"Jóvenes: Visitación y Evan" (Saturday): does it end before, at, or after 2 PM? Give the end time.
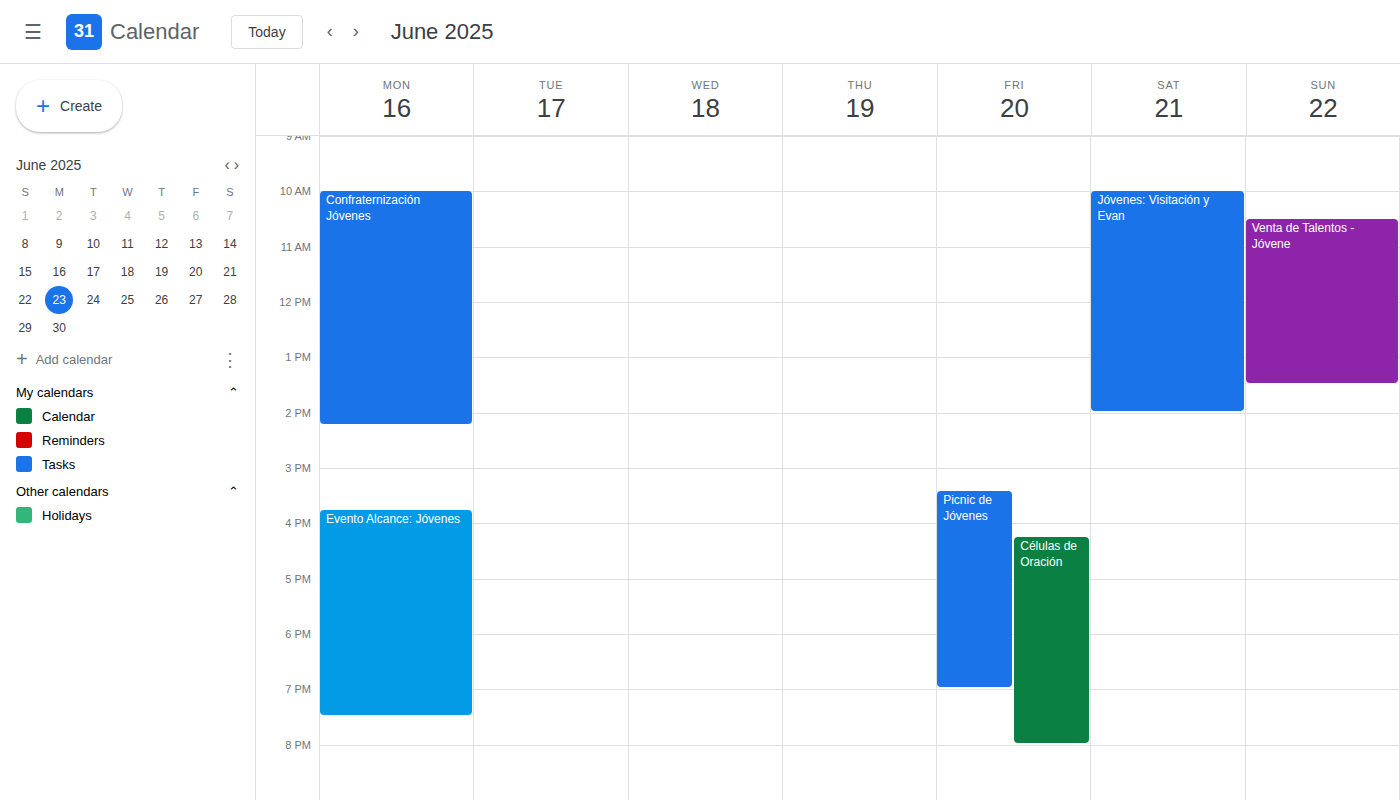
2:00 PM -- exactly at 2 PM, on the 2 PM line.